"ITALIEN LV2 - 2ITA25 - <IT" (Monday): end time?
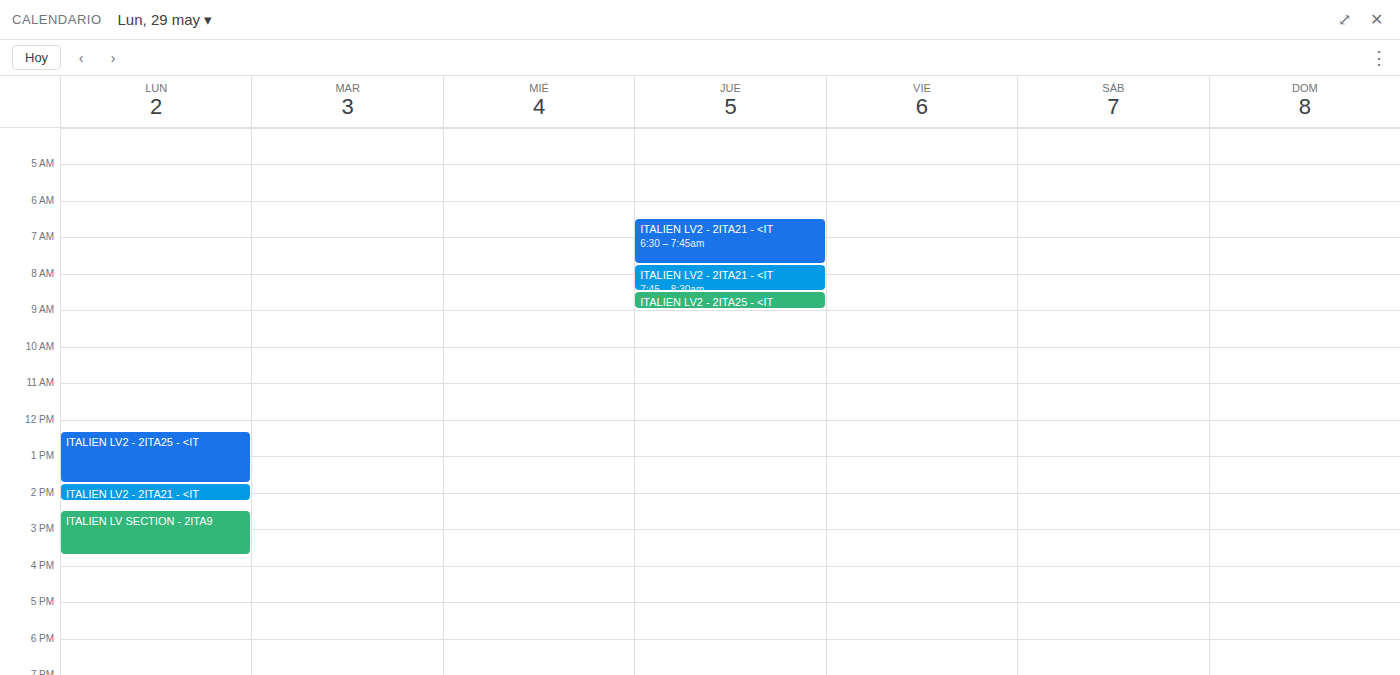
13:45